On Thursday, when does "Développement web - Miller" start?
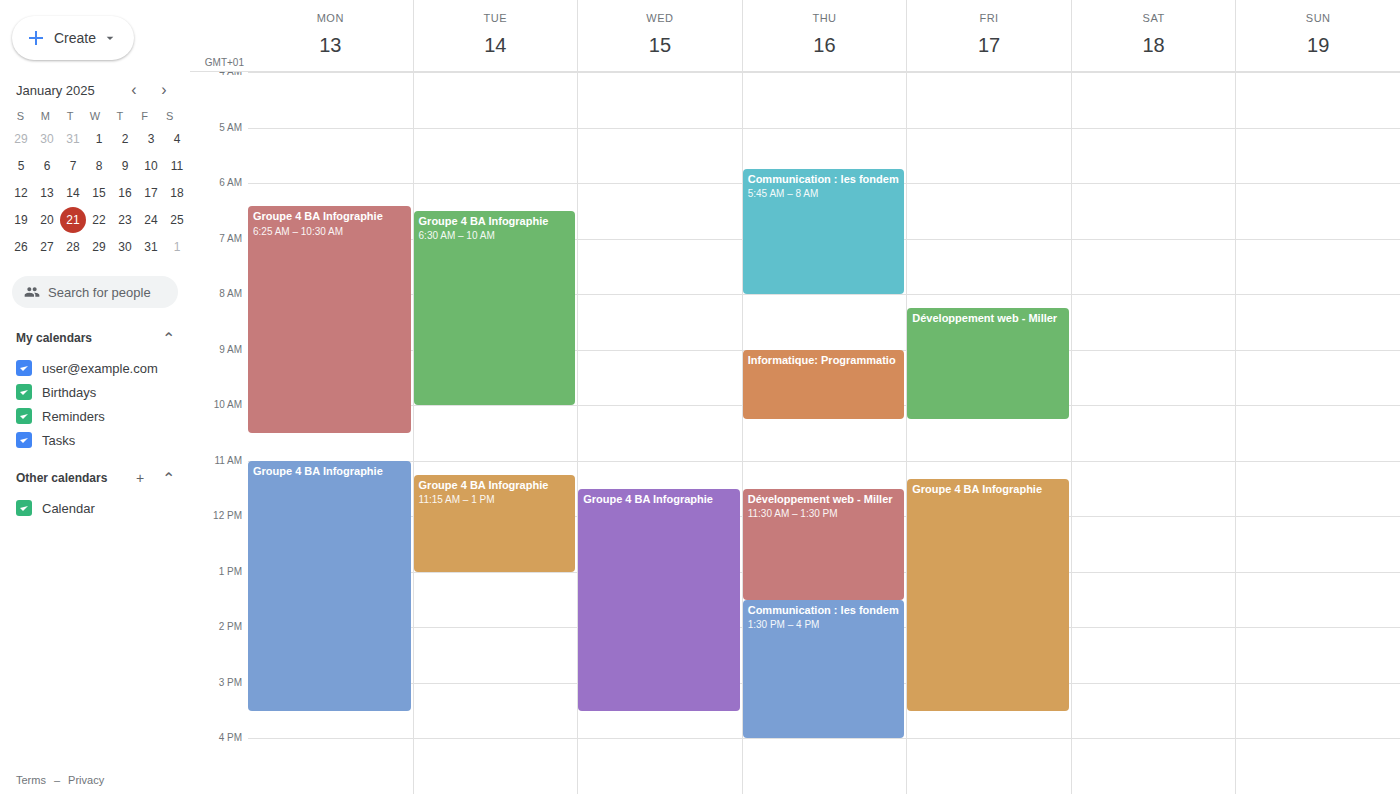
11:30 AM